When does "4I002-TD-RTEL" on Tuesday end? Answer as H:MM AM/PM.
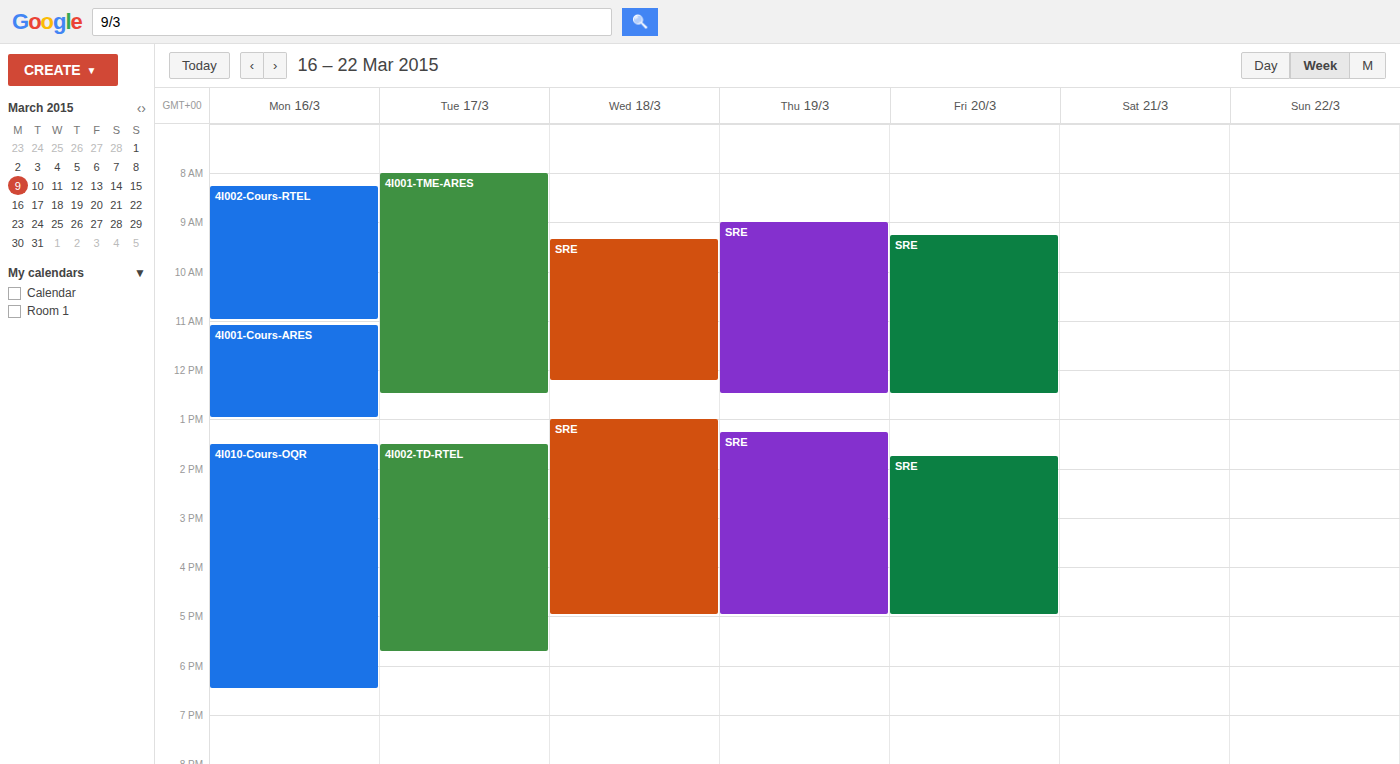
5:45 PM